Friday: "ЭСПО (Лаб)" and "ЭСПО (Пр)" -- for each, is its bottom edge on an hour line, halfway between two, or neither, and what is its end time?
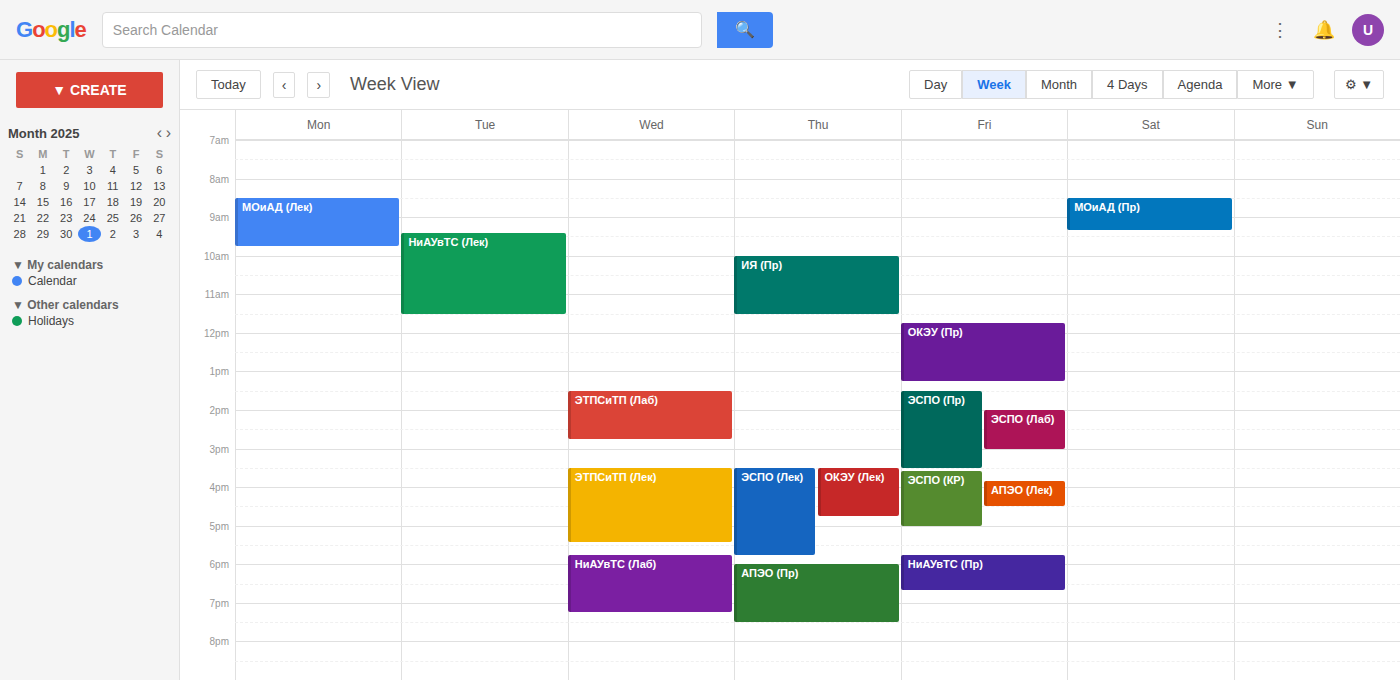
"ЭСПО (Лаб)": 3:00 PM, exactly on the 3 PM line. "ЭСПО (Пр)": 3:30 PM, halfway between the 3 PM and 4 PM lines.